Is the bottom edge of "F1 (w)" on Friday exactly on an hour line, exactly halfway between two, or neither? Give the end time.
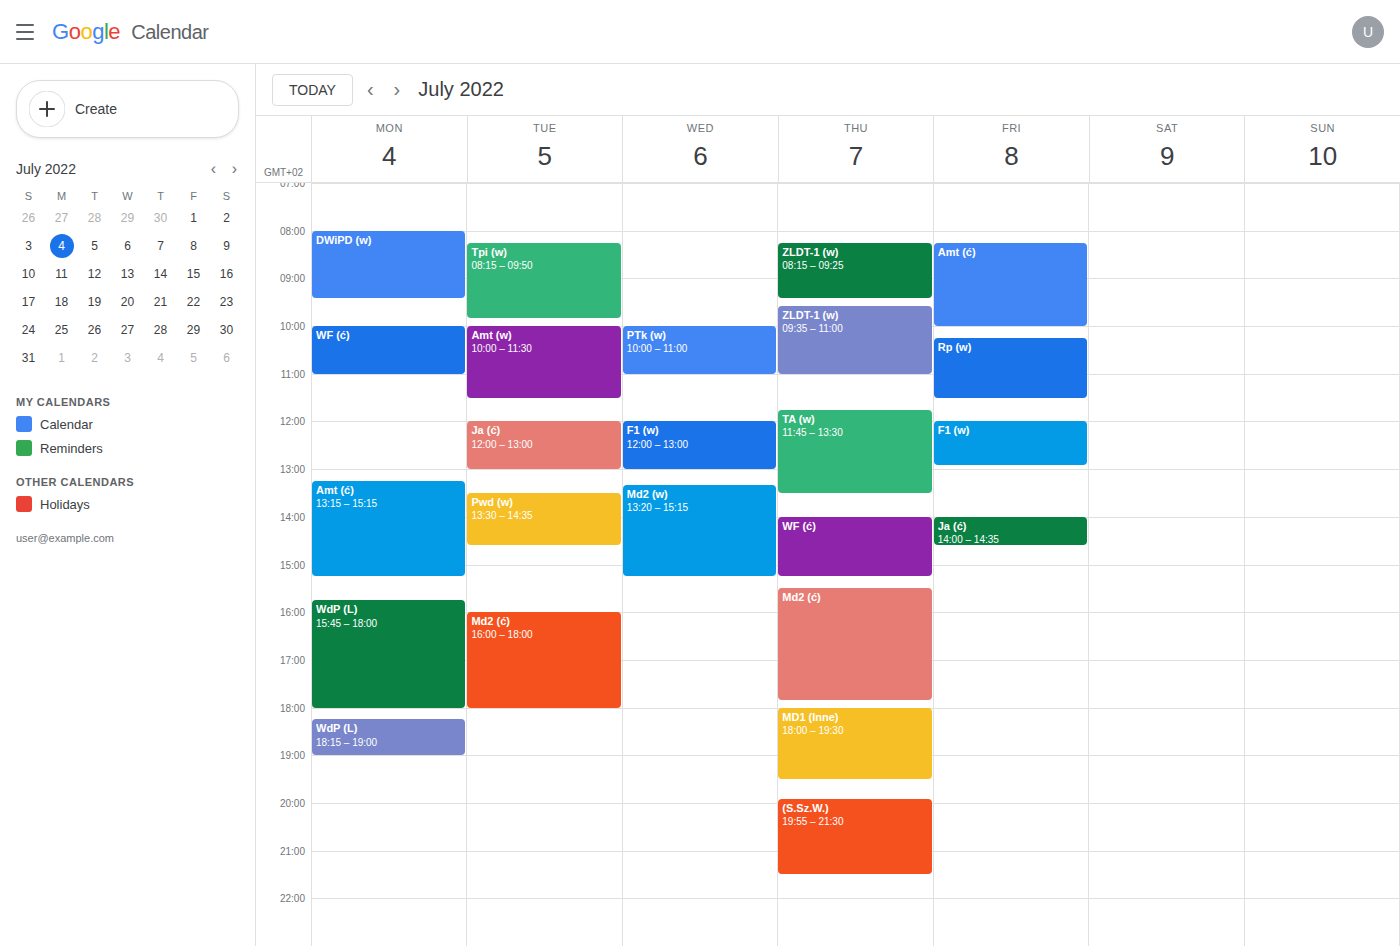
12:55 PM -- neither: 55 minutes below the 12 PM line and 5 minutes above the 1 PM line.